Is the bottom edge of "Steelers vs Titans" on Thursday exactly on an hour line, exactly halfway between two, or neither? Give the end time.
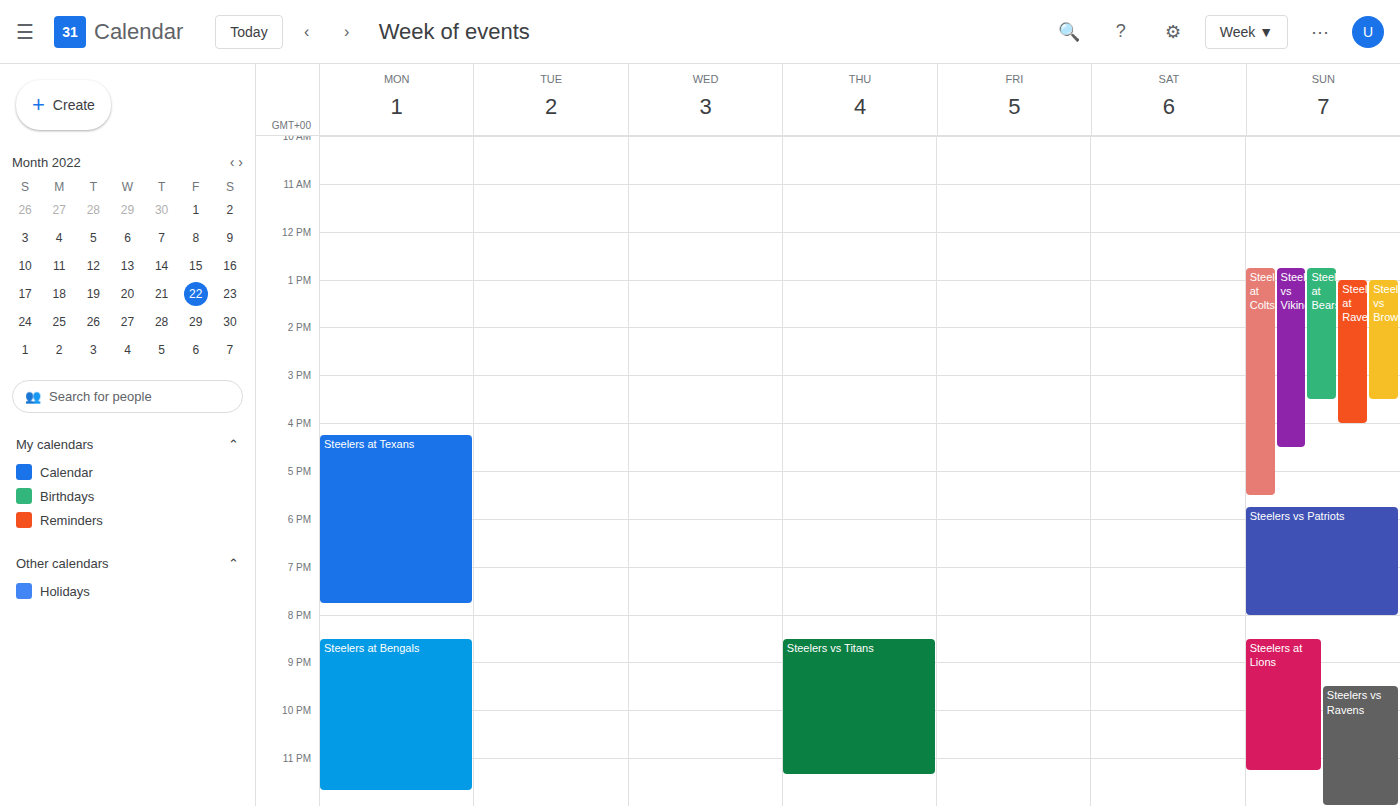
11:20 PM -- neither: 20 minutes below the 11 PM line and 40 minutes above the 12 AM line.